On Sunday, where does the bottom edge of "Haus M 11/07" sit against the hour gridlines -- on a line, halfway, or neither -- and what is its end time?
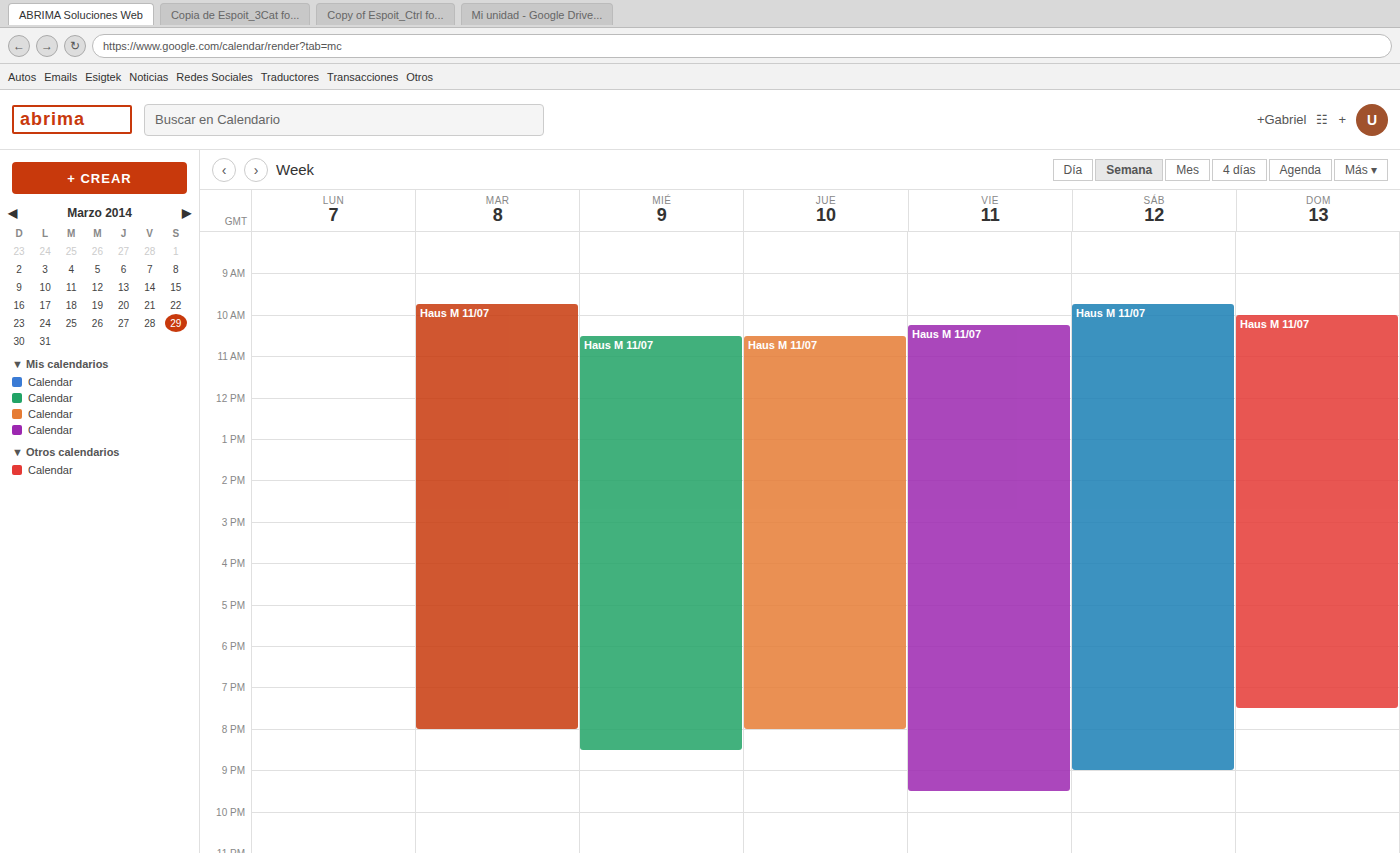
7:30 PM -- halfway between the 7 PM and 8 PM lines.